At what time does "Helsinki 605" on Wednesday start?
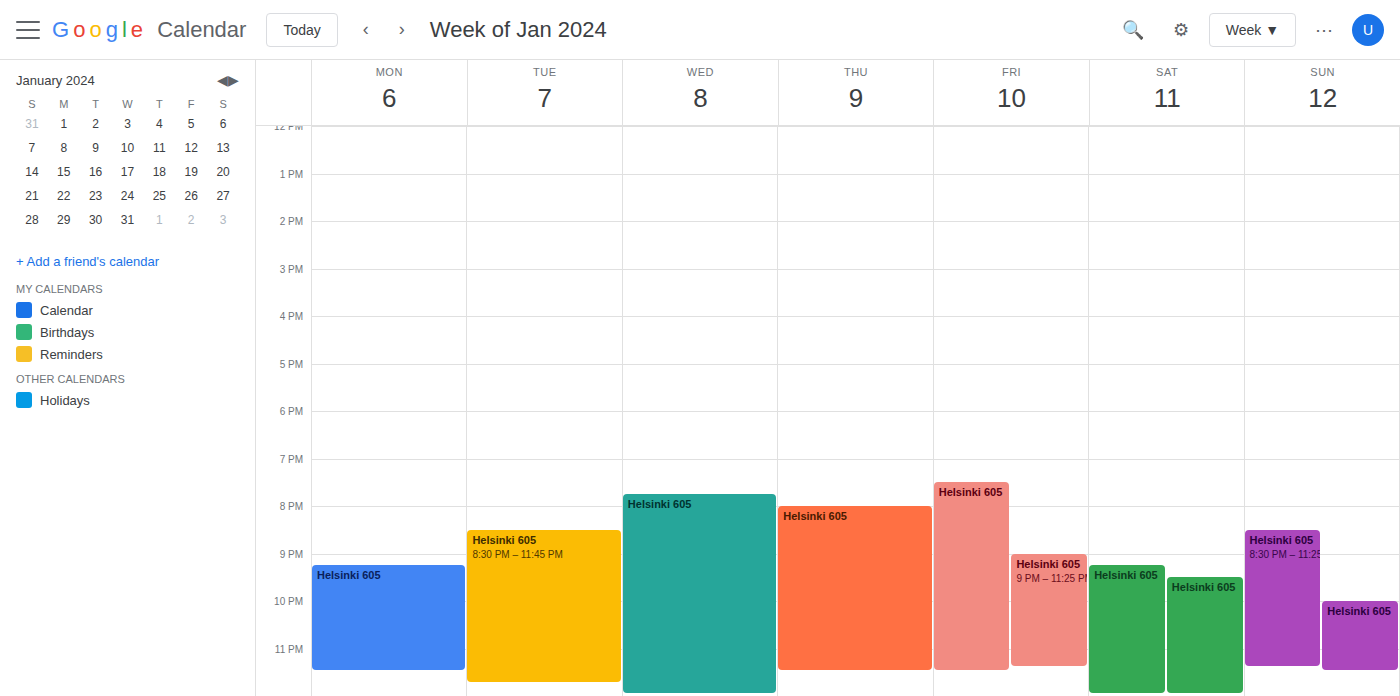
7:45 PM